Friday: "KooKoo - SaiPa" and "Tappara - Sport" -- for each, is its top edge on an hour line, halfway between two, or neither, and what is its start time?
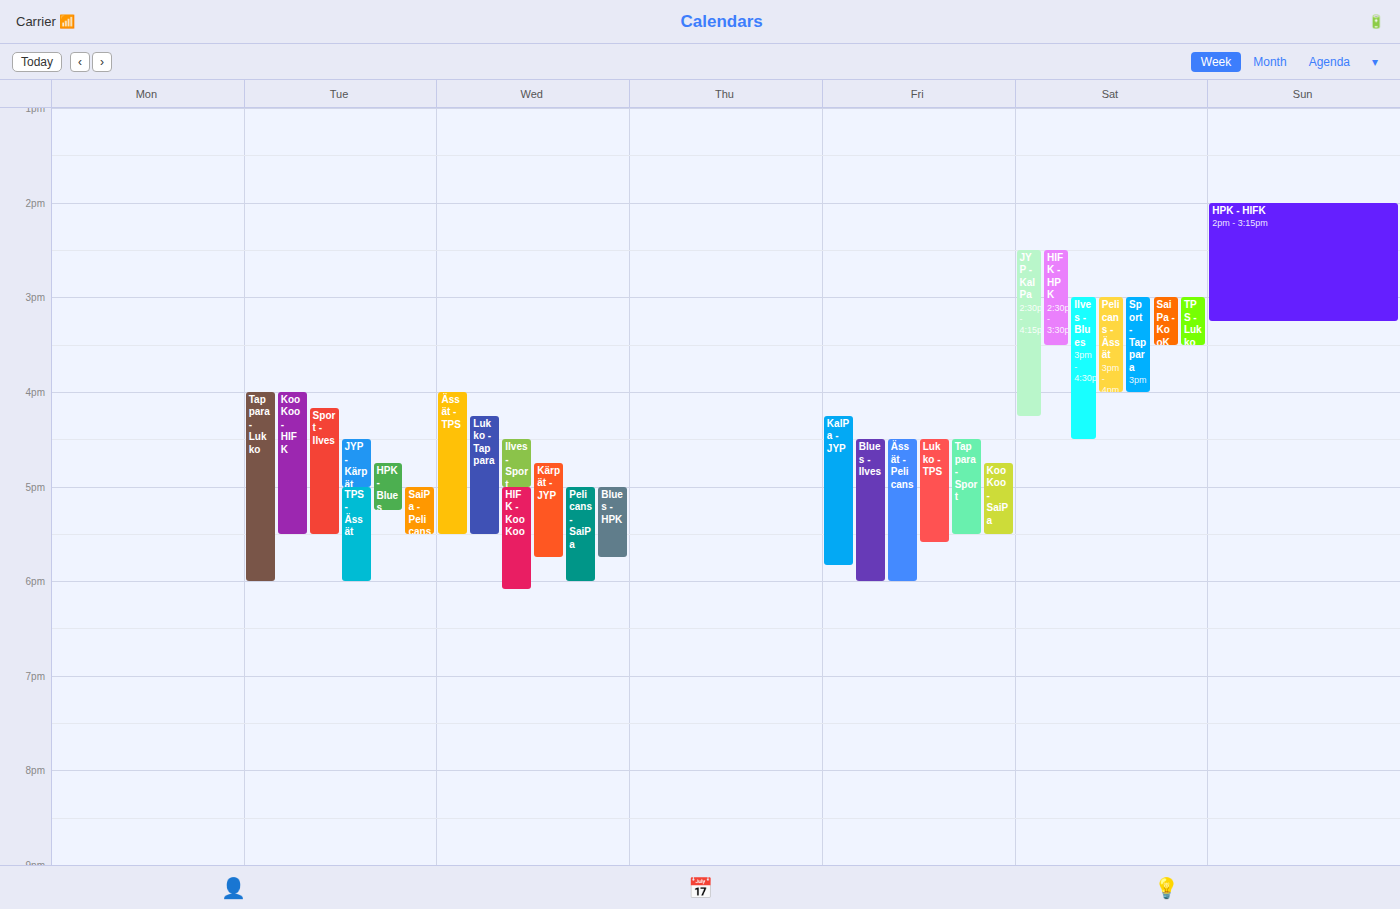
"KooKoo - SaiPa": 4:45 PM, neither: three quarters of the way from the 4 PM line to the 5 PM line. "Tappara - Sport": 4:30 PM, halfway between the 4 PM and 5 PM lines.